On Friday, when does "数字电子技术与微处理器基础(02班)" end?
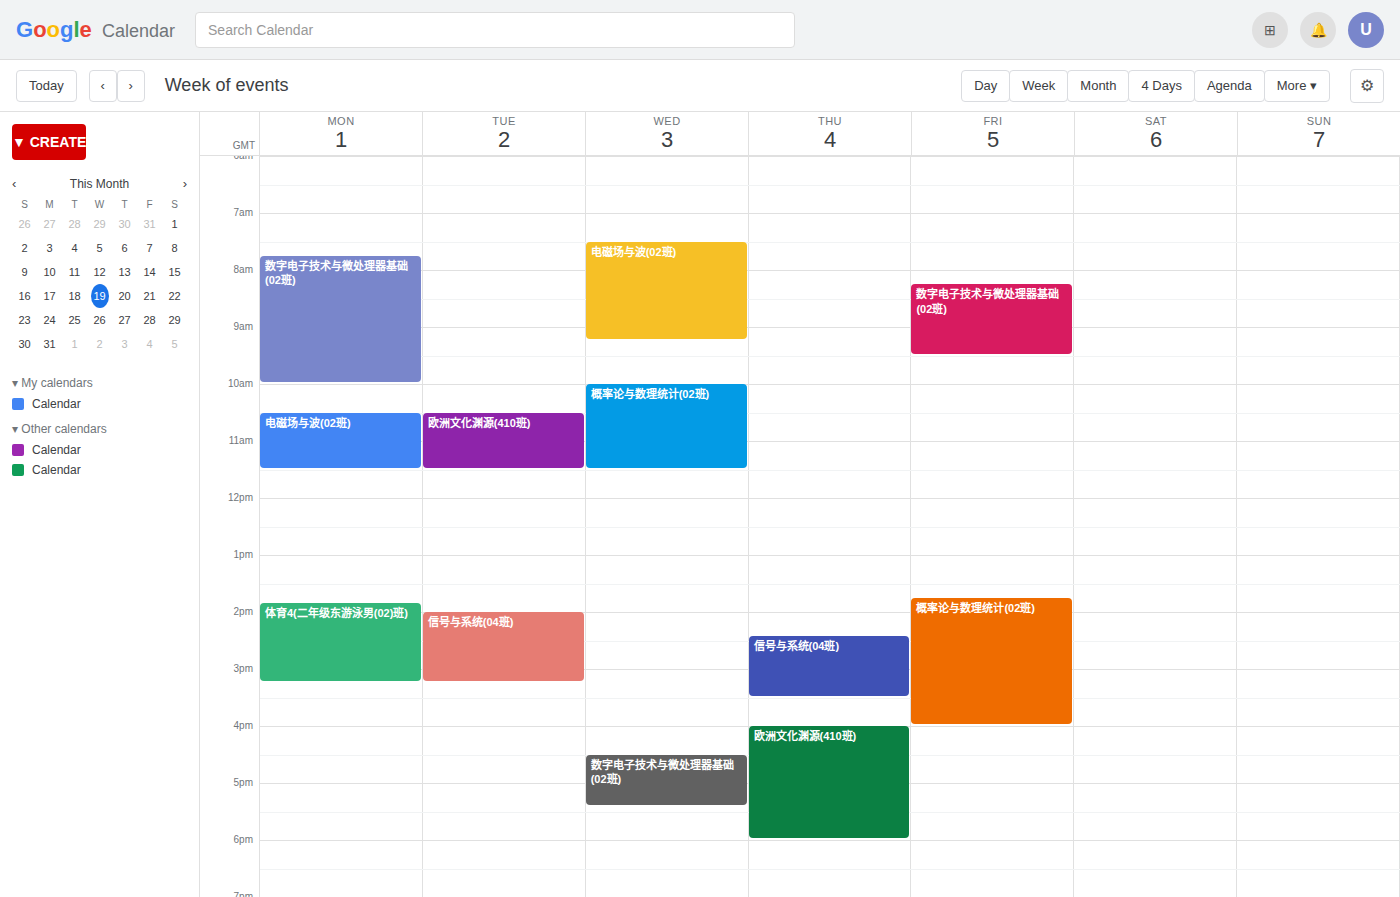
9:30 AM